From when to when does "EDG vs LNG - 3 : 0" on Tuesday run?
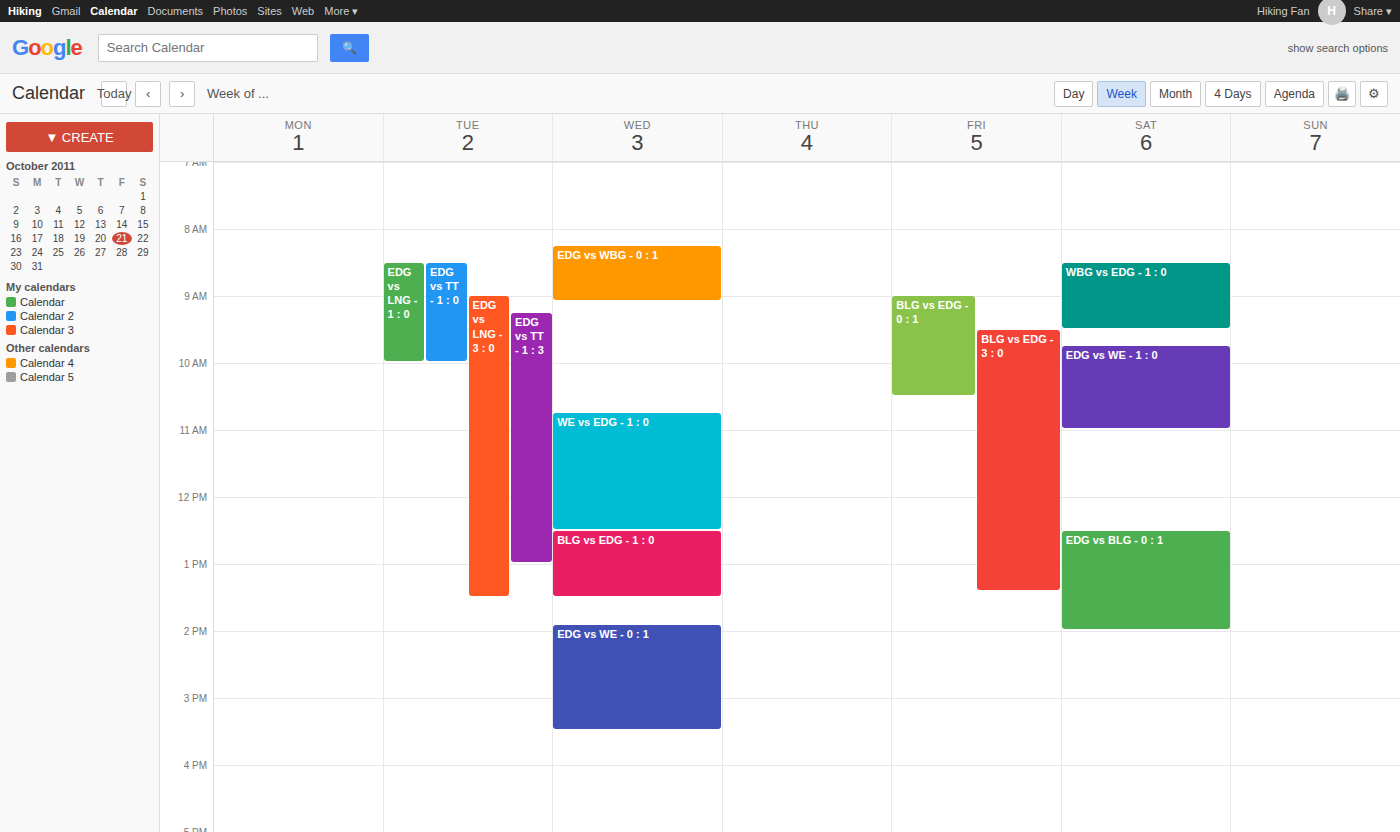
09:00 to 13:30